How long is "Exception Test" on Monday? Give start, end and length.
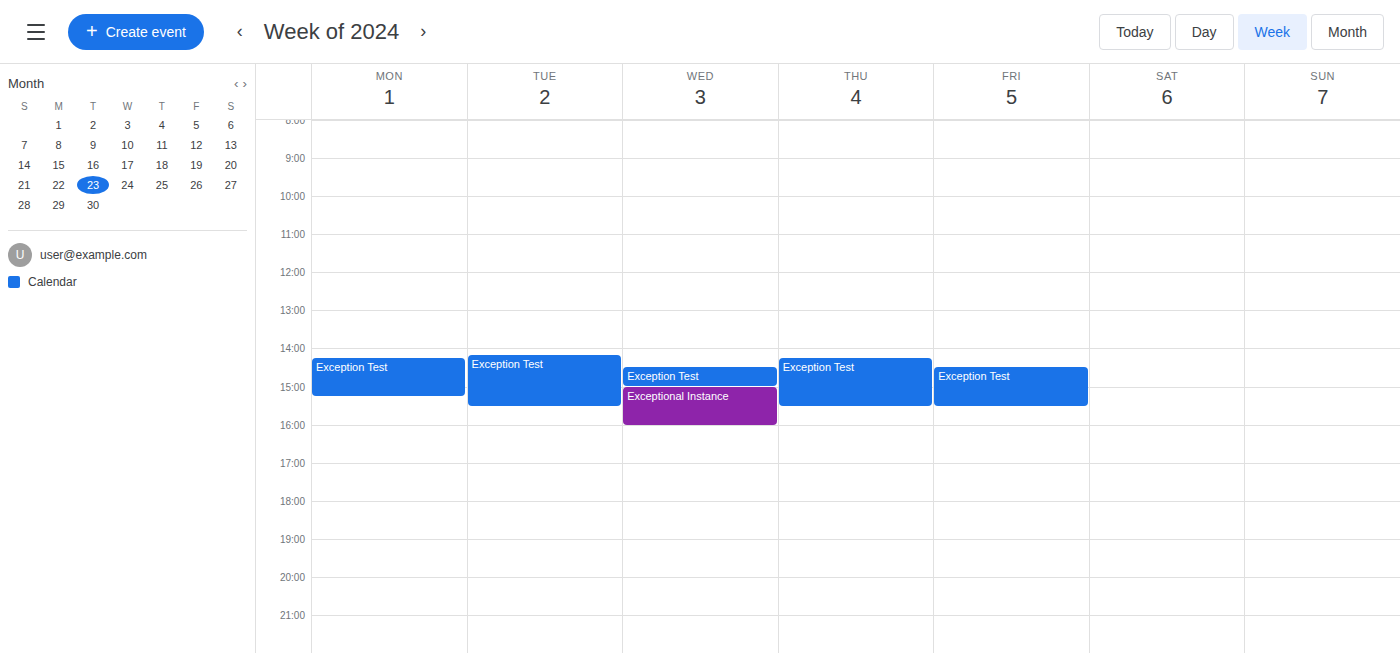
2:15 PM to 3:15 PM, 1 hour